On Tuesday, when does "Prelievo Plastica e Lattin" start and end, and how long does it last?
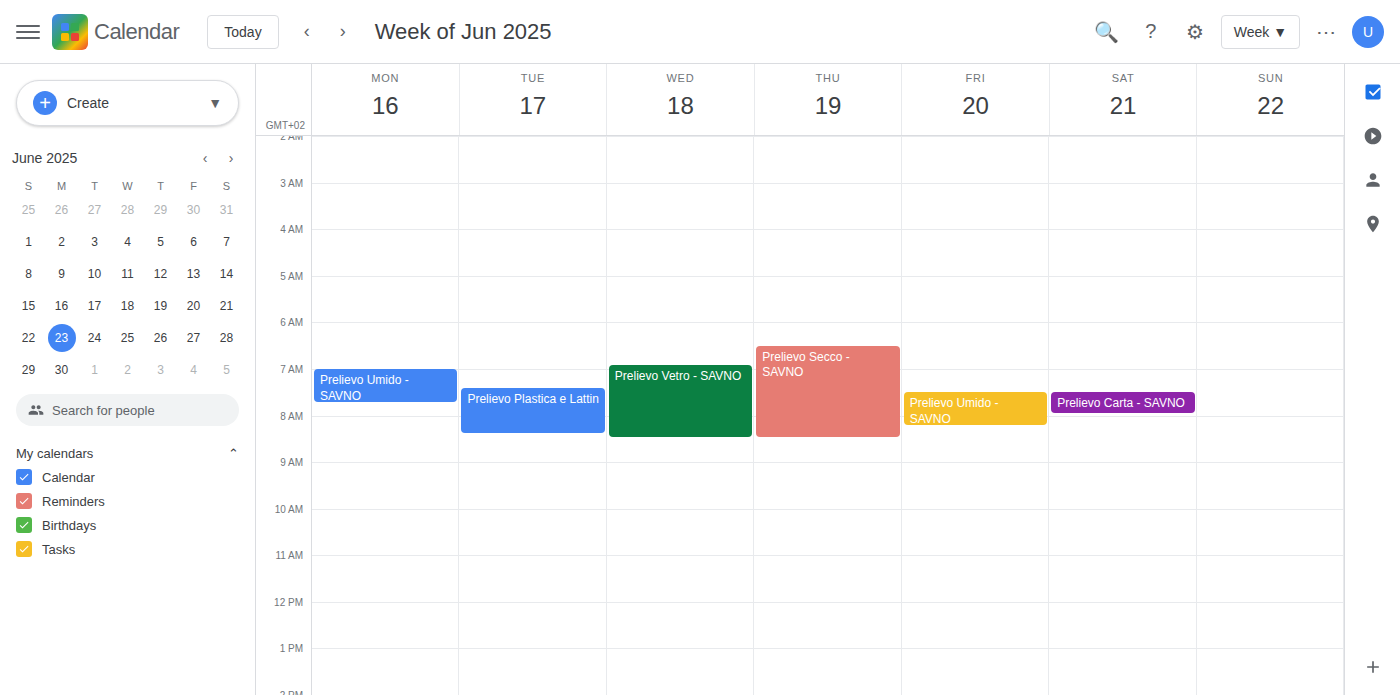
07:25 to 08:25, 1 hour